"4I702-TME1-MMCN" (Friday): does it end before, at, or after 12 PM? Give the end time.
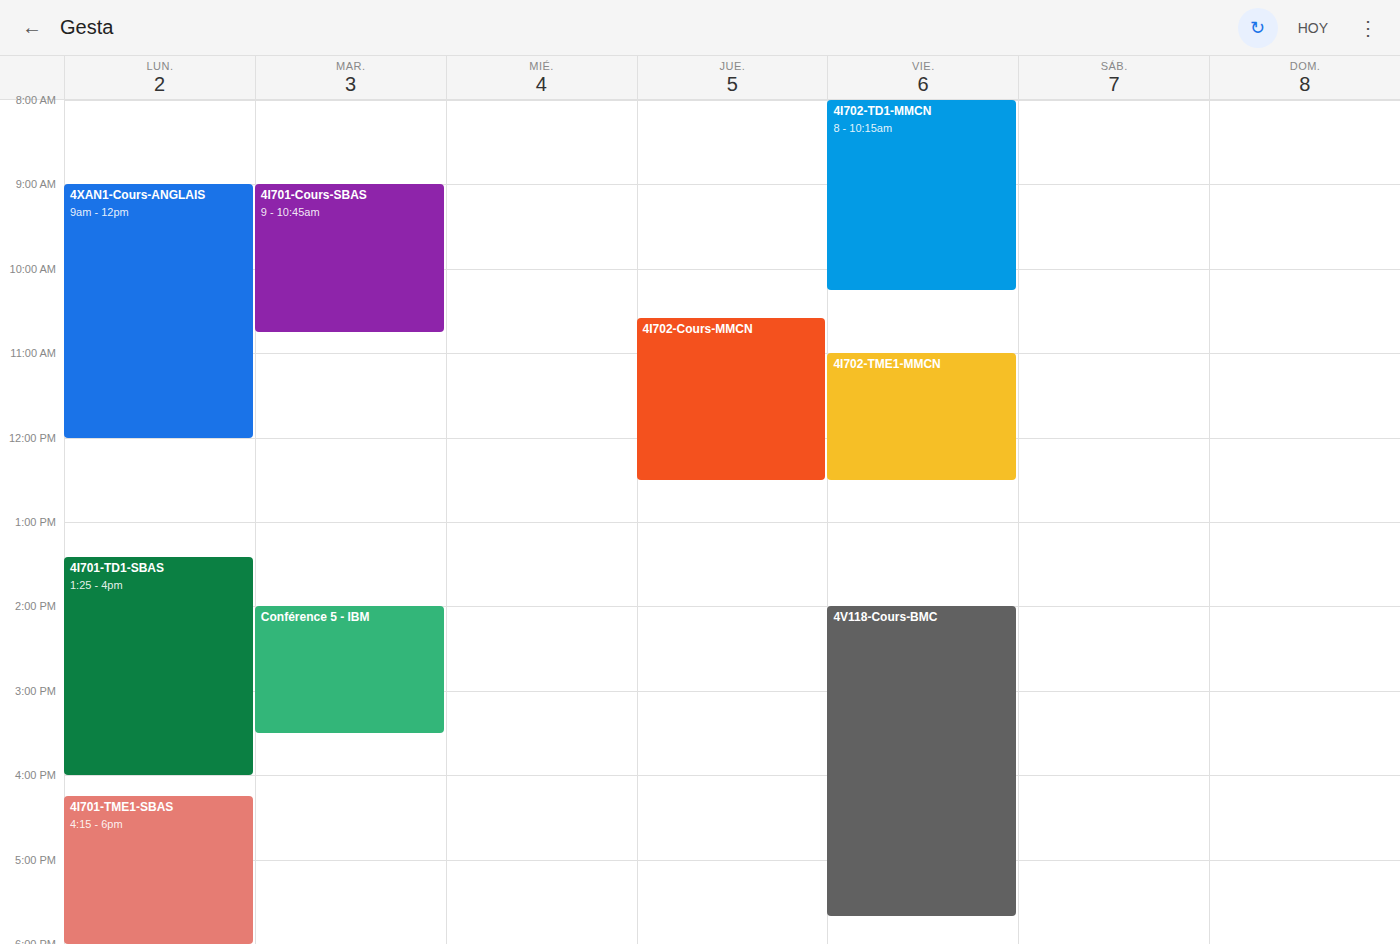
12:30 PM -- after 12 PM, 30 minutes below the 12 PM line.